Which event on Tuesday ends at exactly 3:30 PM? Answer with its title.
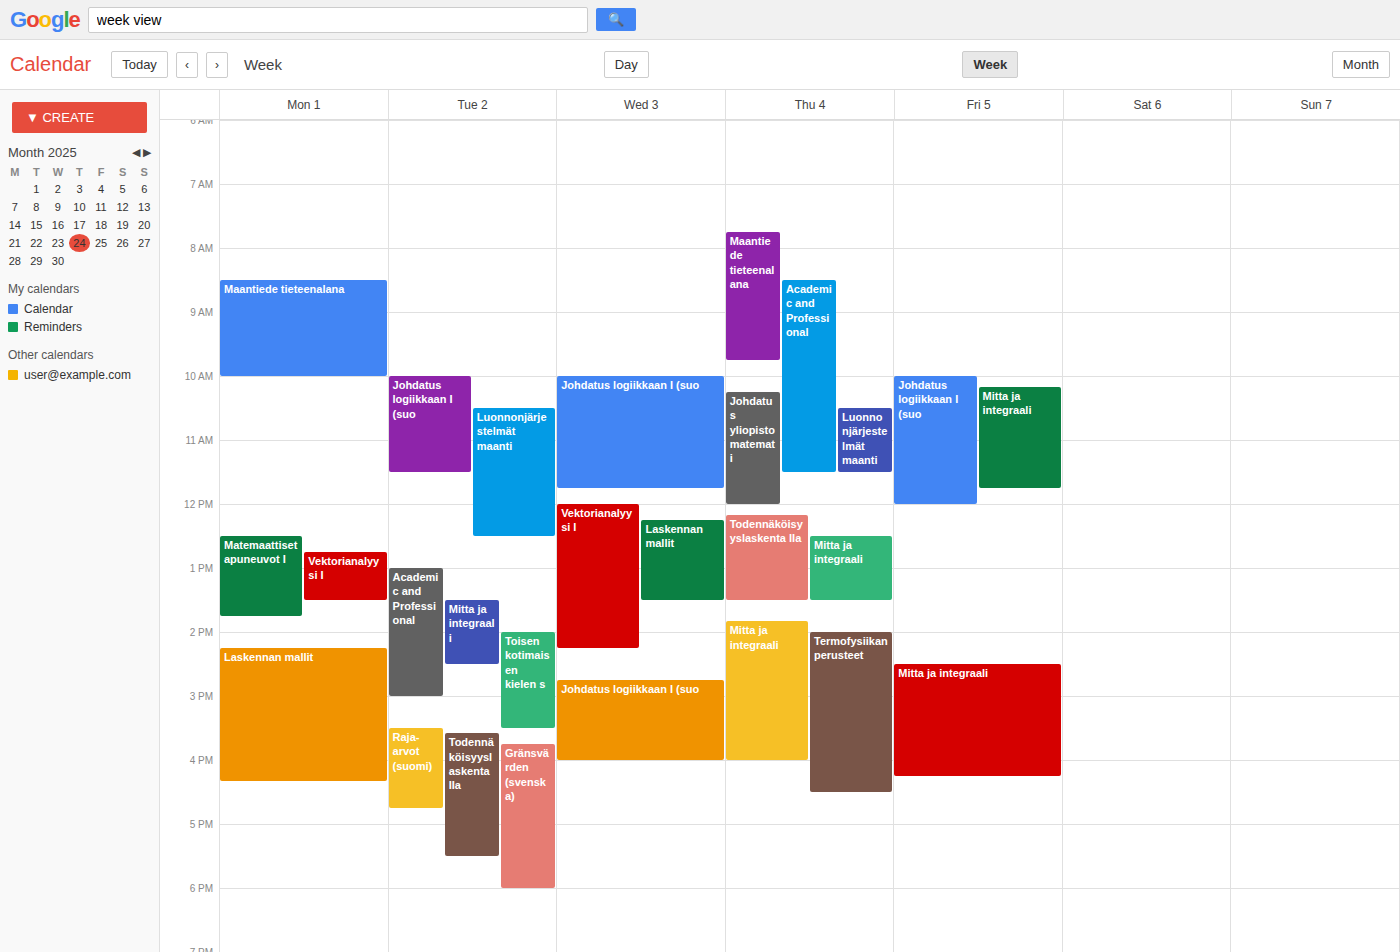
"Toisen kotimaisen kielen s"